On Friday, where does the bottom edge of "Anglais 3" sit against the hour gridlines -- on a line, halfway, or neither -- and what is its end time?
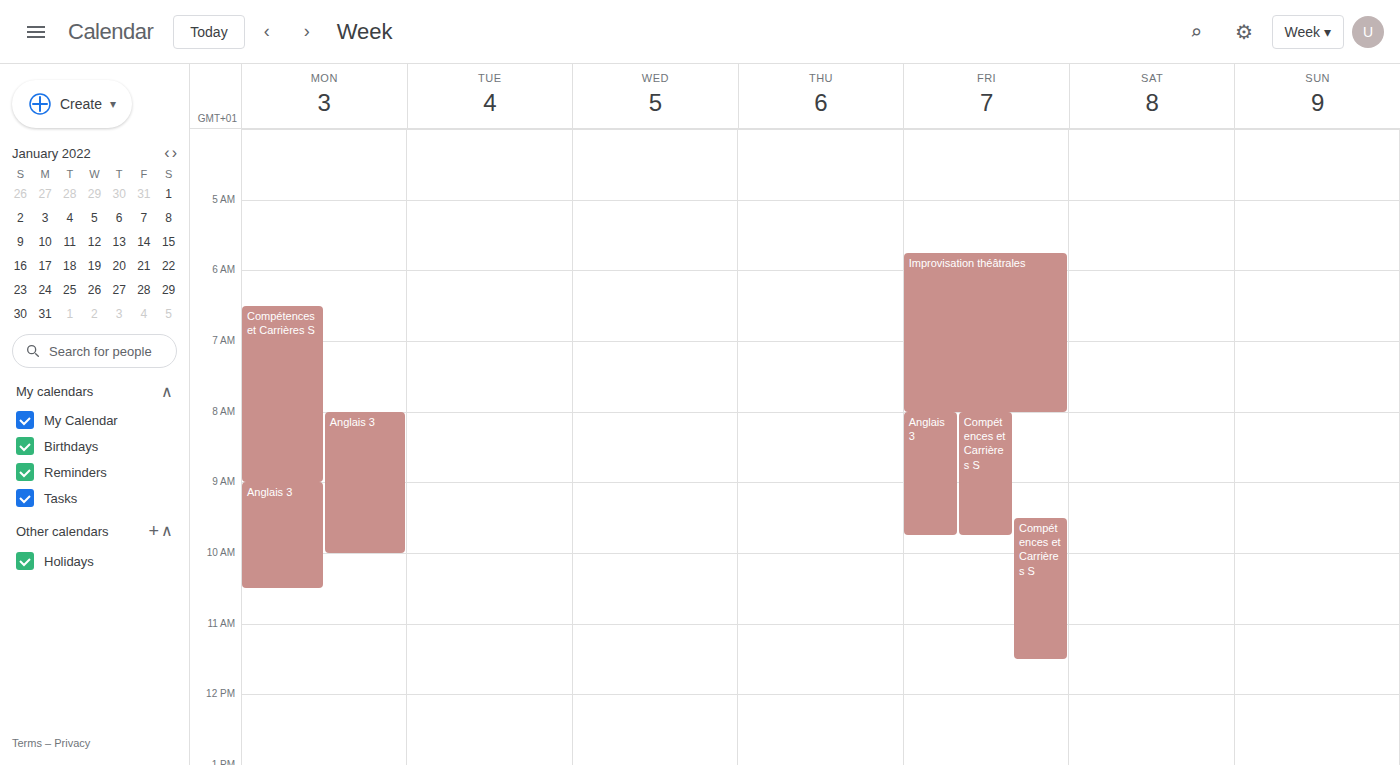
09:45 -- neither: three quarters of the way from the 09:00 line to the 10:00 line.